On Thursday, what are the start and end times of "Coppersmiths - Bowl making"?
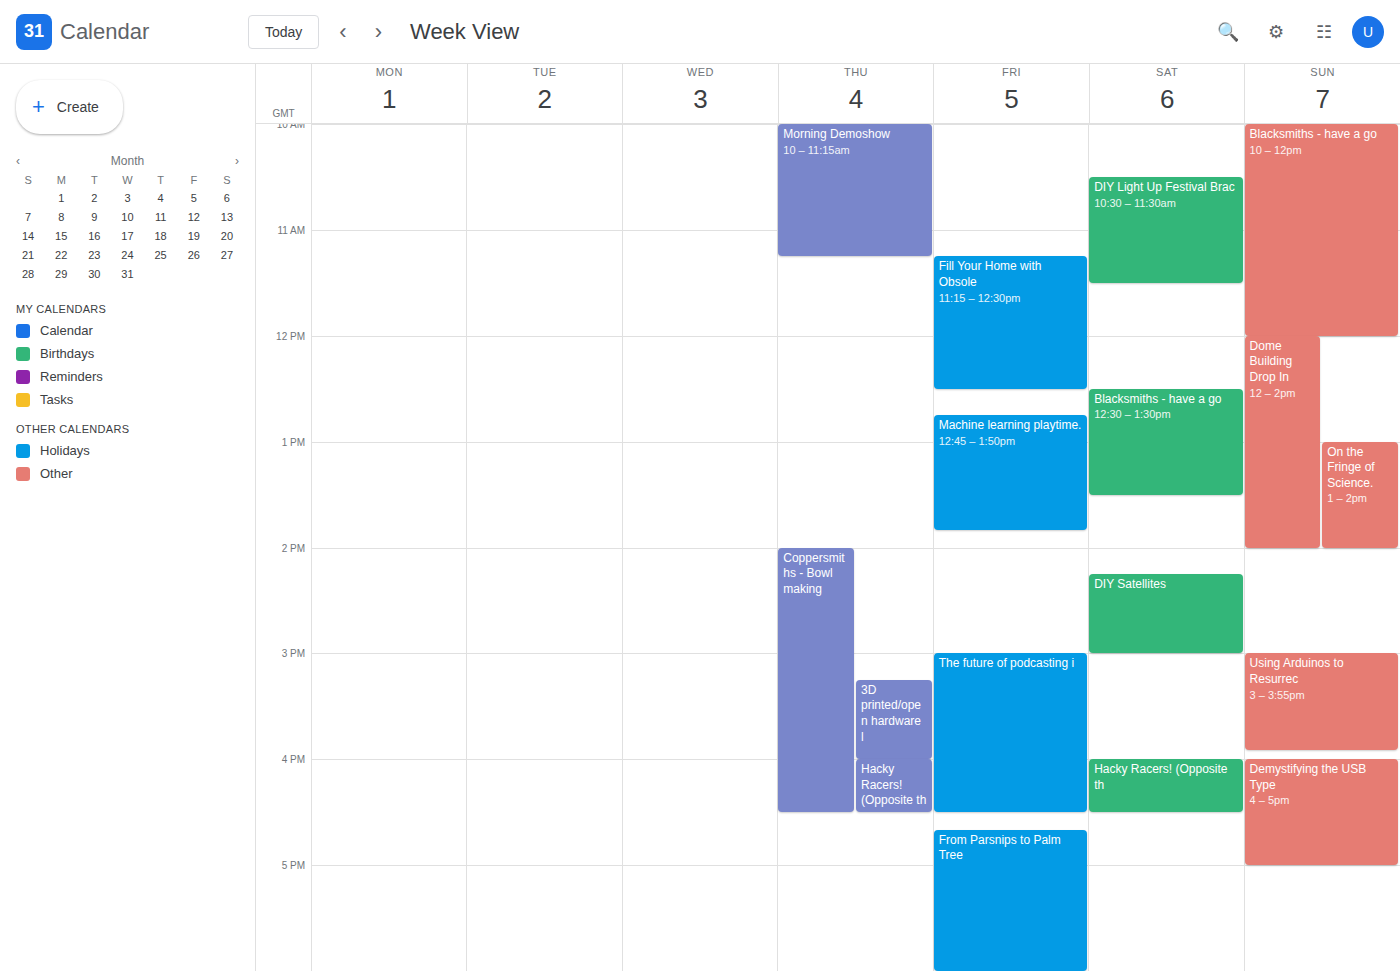
2:00 PM to 4:30 PM